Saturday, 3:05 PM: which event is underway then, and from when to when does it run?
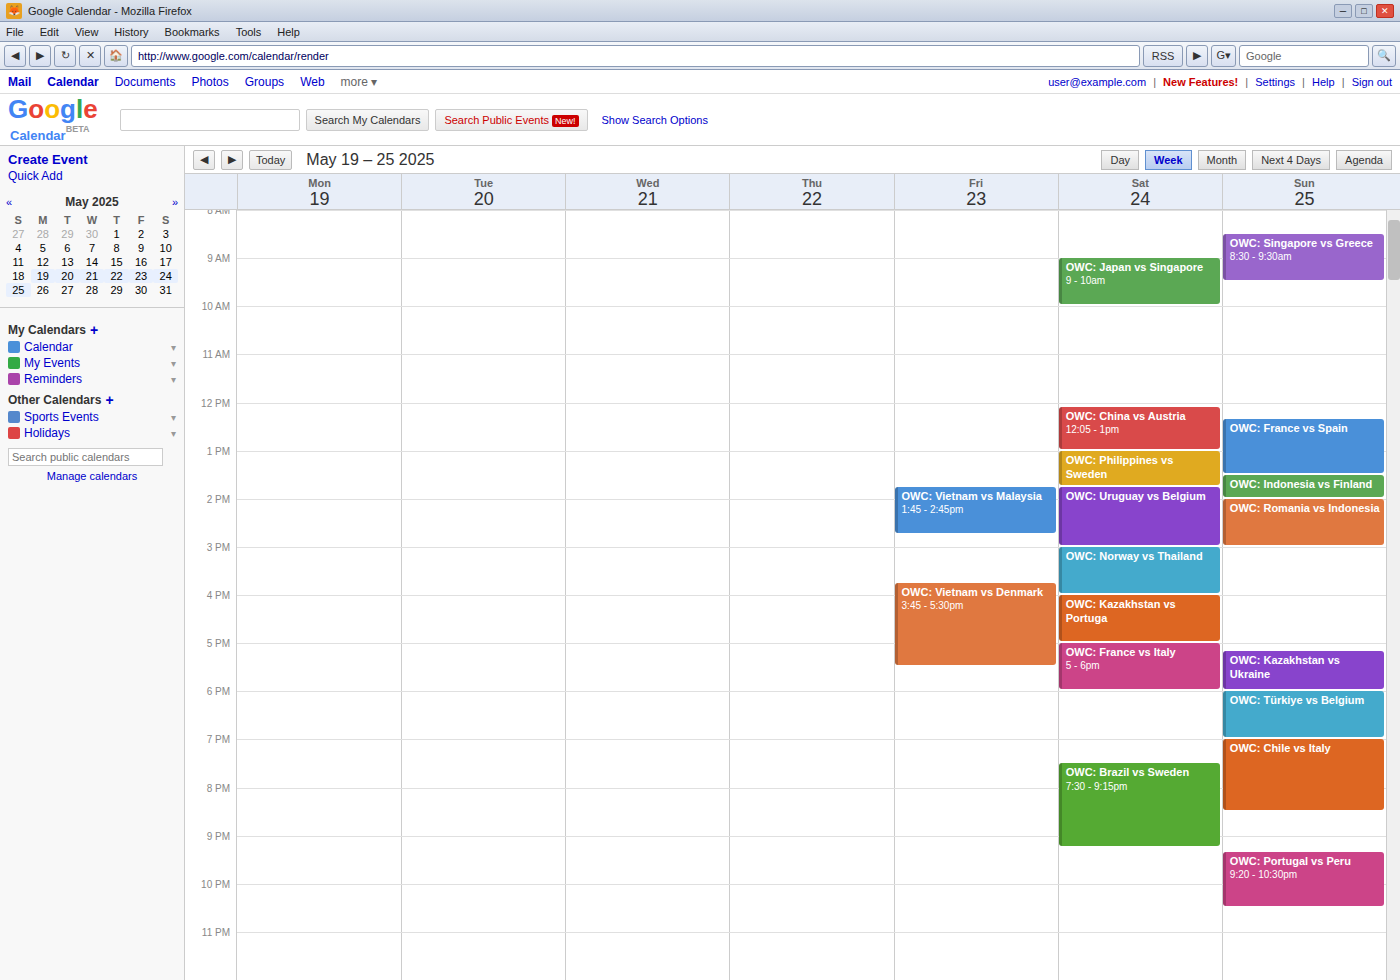
"OWC: Norway vs Thailand", 3:00 PM to 4:00 PM